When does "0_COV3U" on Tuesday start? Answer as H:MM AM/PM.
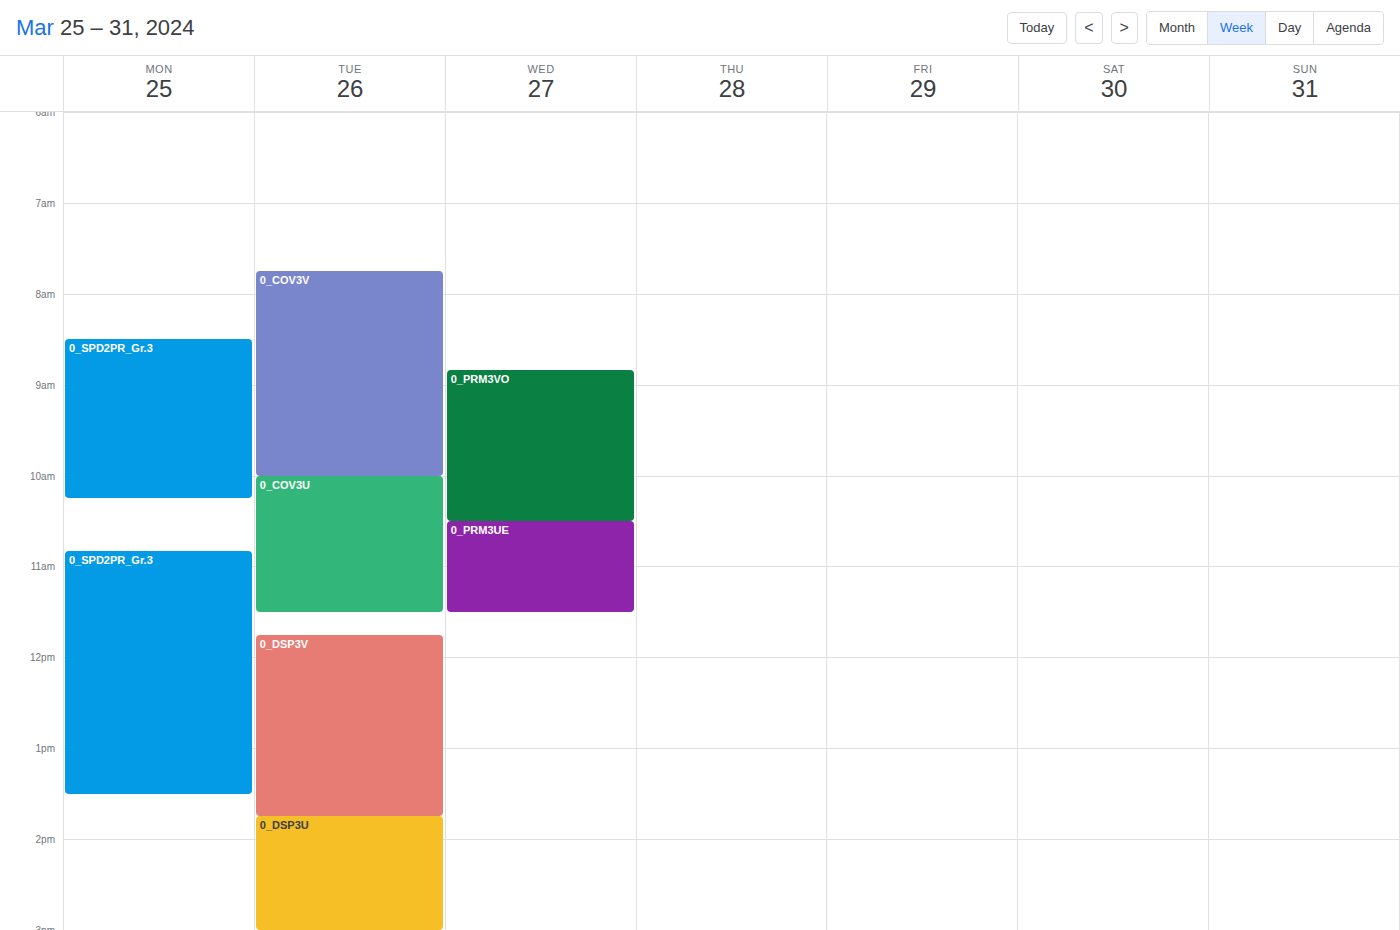
10:00 AM